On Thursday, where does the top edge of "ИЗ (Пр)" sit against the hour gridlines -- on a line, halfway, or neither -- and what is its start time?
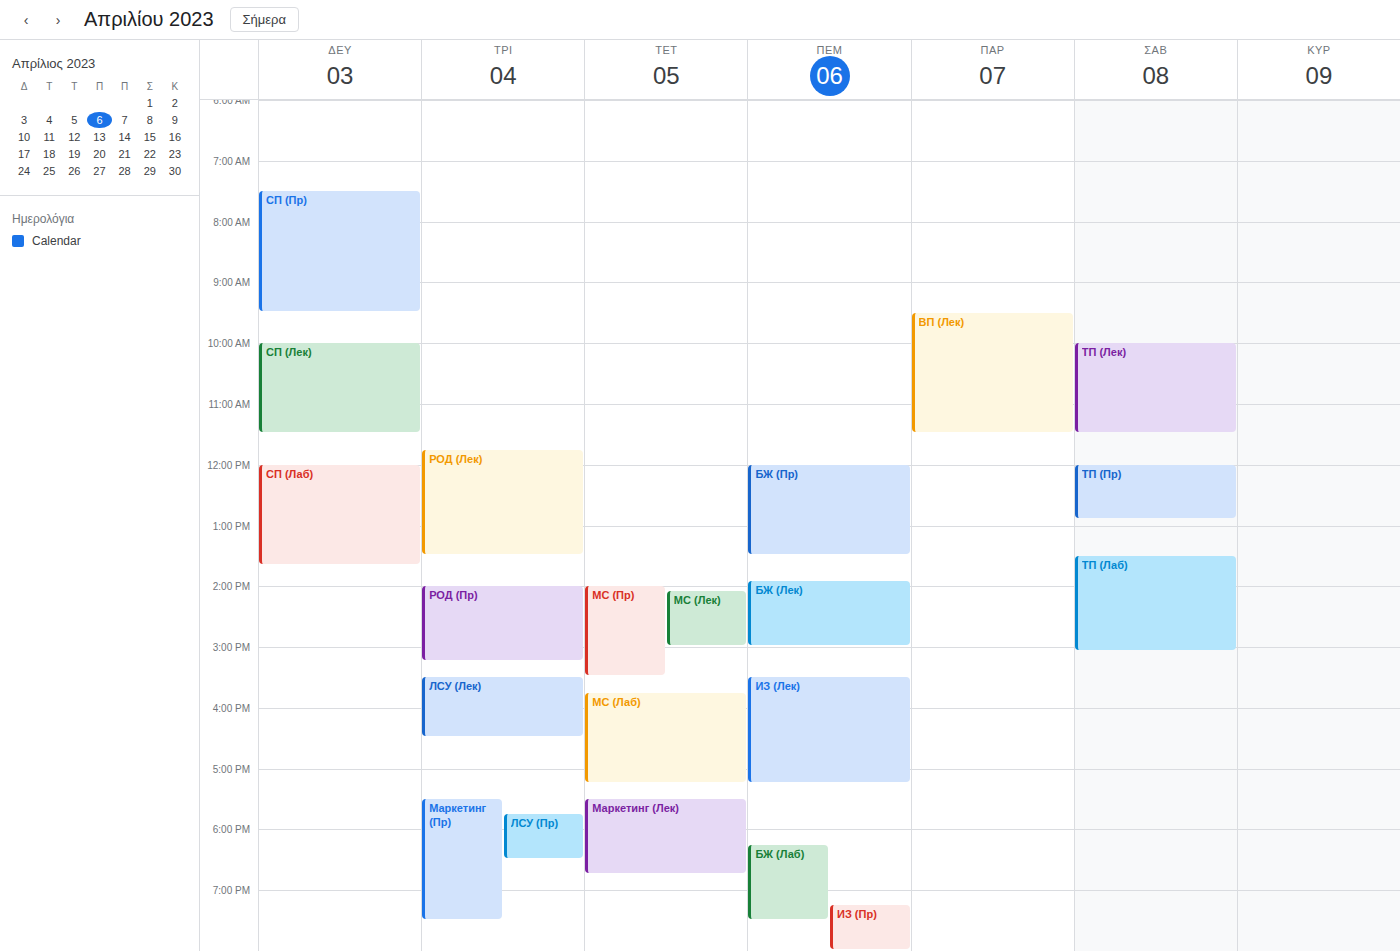
7:15 PM -- neither: a quarter of the way from the 7 PM line to the 8 PM line.